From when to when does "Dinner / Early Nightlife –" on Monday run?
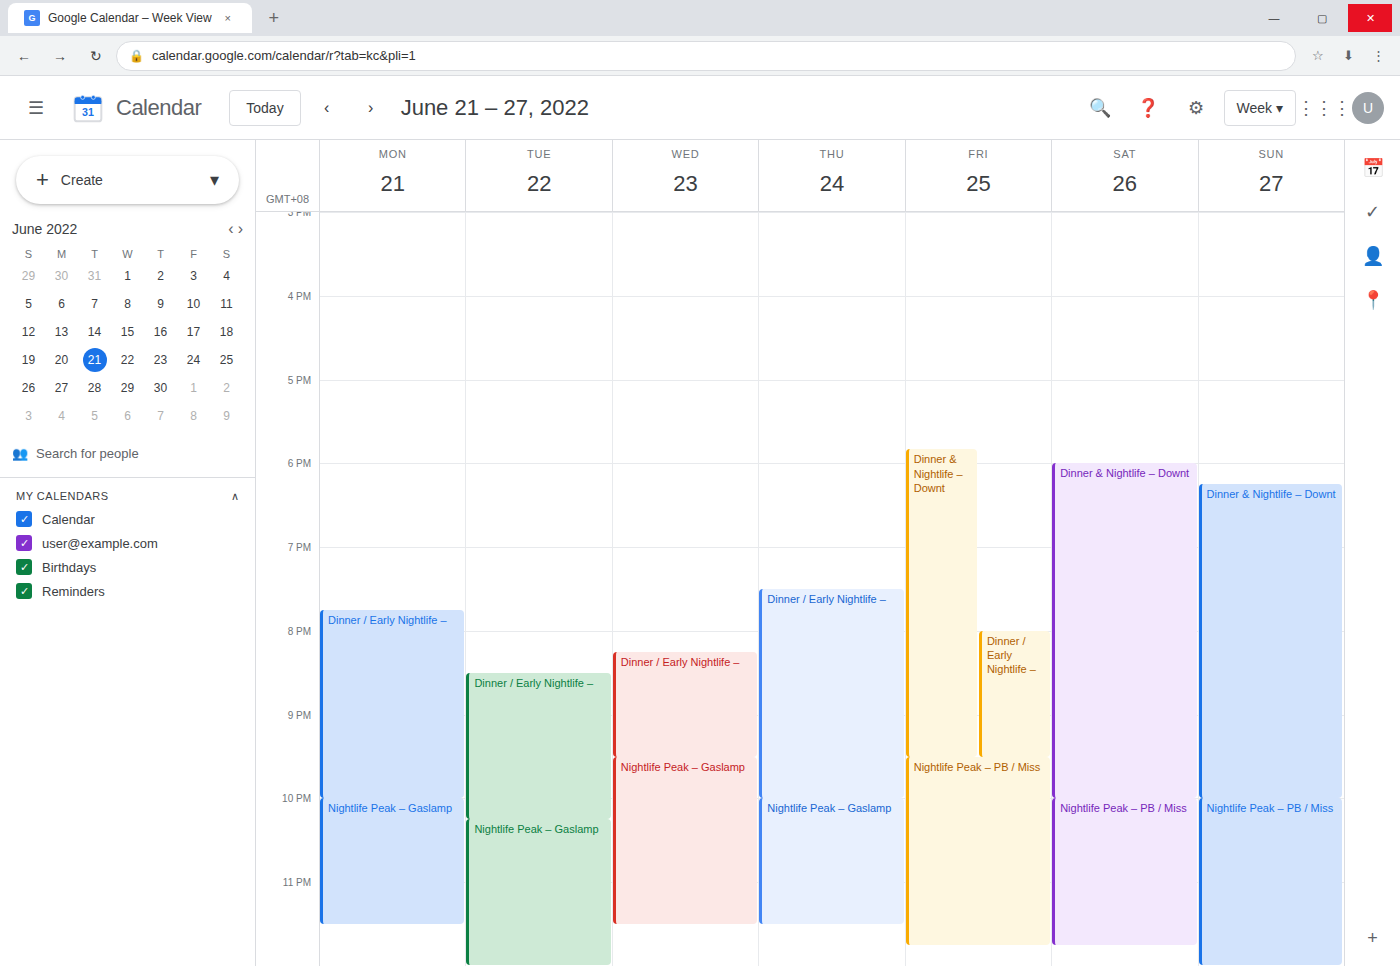
19:45 to 22:00